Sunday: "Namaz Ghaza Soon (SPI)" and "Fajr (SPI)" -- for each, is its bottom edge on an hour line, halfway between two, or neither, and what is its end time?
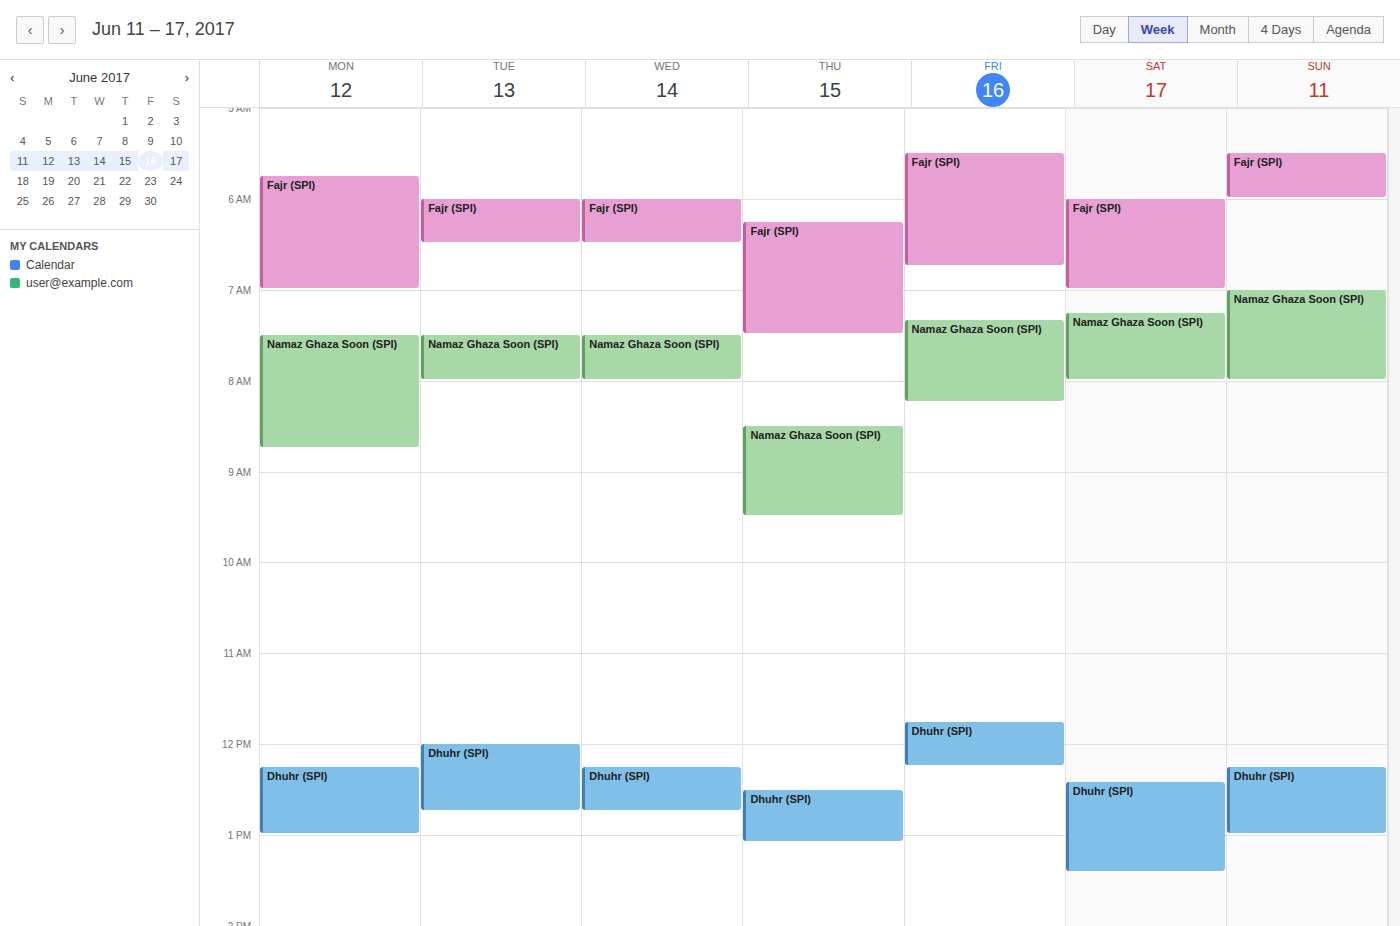
"Namaz Ghaza Soon (SPI)": 8:00 AM, exactly on the 8 AM line. "Fajr (SPI)": 6:00 AM, exactly on the 6 AM line.